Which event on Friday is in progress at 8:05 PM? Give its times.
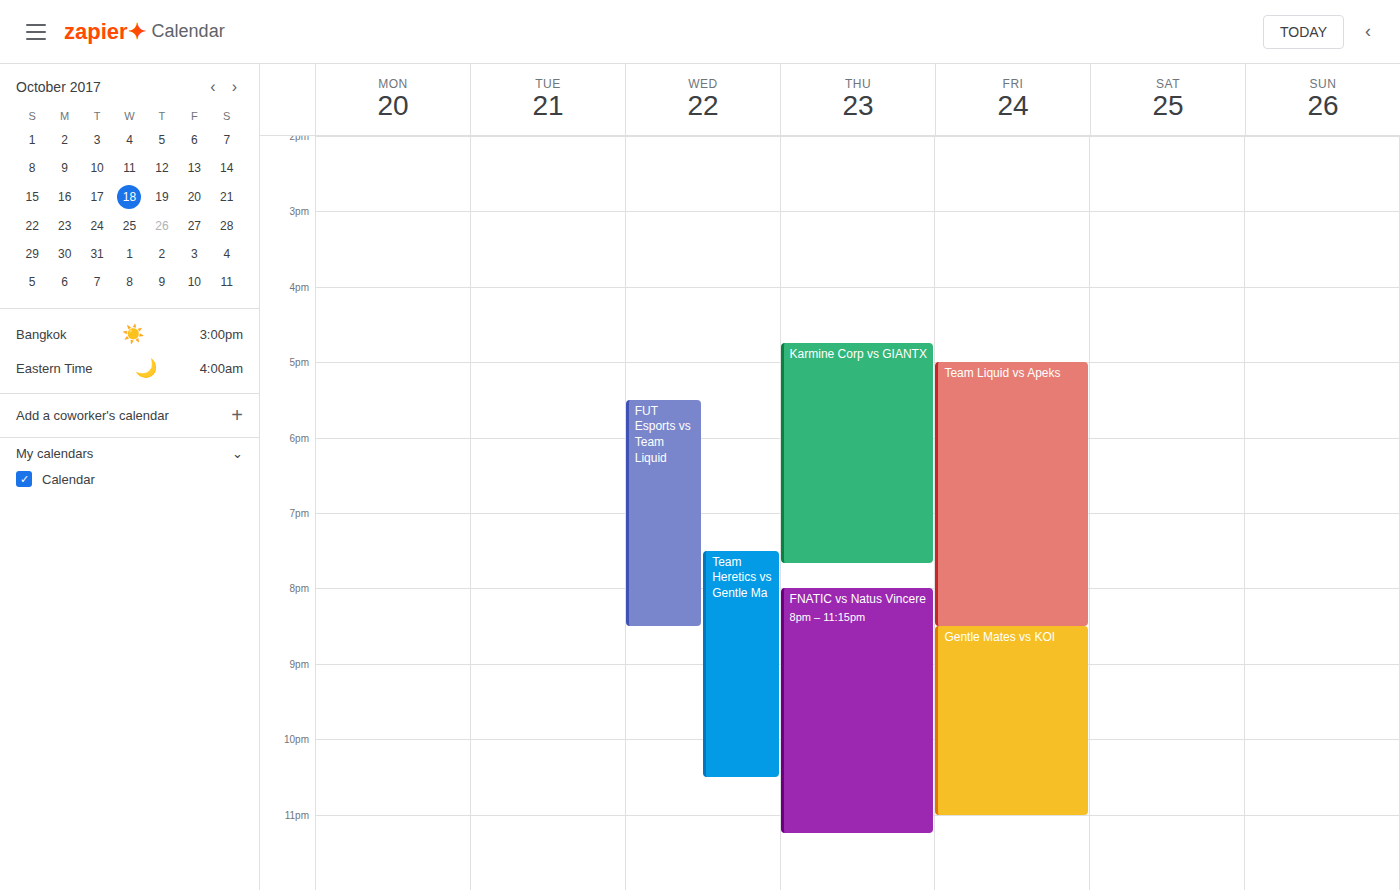
"Team Liquid vs Apeks", 5:00 PM to 8:30 PM